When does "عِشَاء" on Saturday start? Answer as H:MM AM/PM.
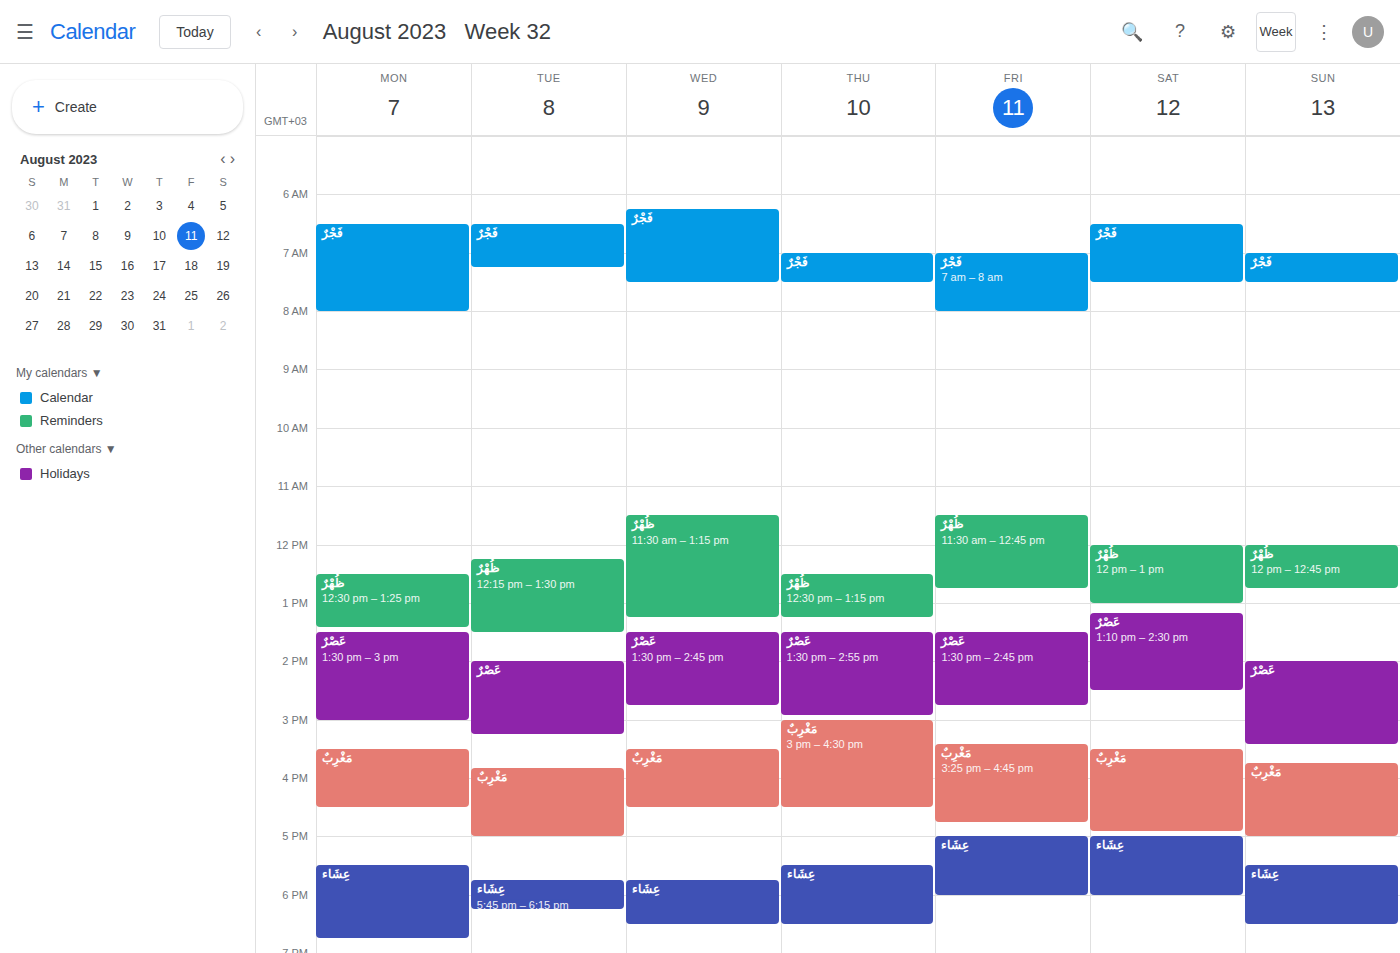
5:00 PM